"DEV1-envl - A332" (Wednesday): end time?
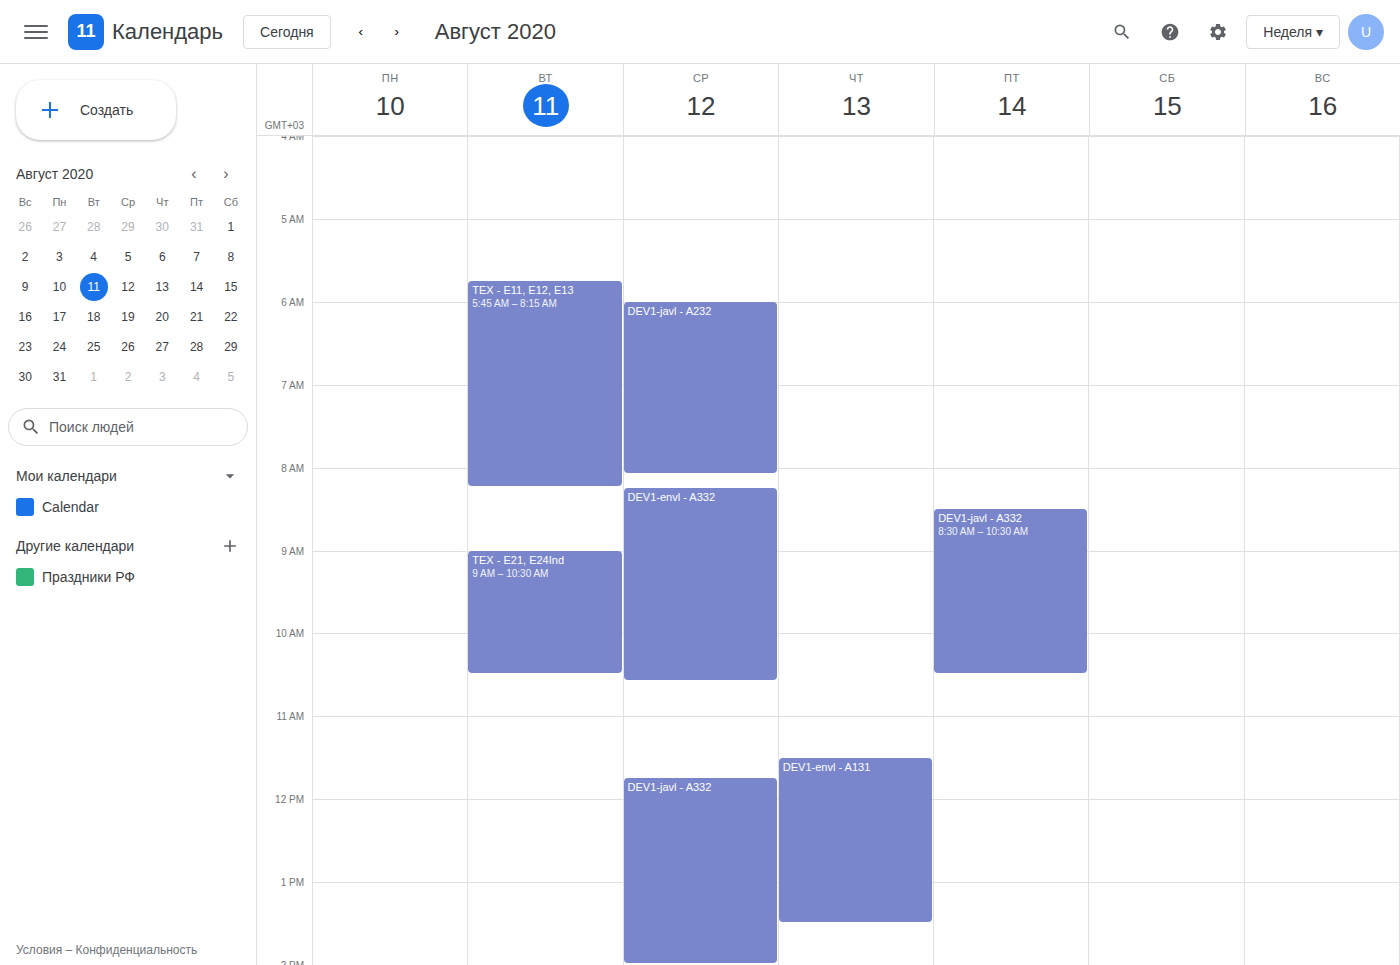
10:35 AM